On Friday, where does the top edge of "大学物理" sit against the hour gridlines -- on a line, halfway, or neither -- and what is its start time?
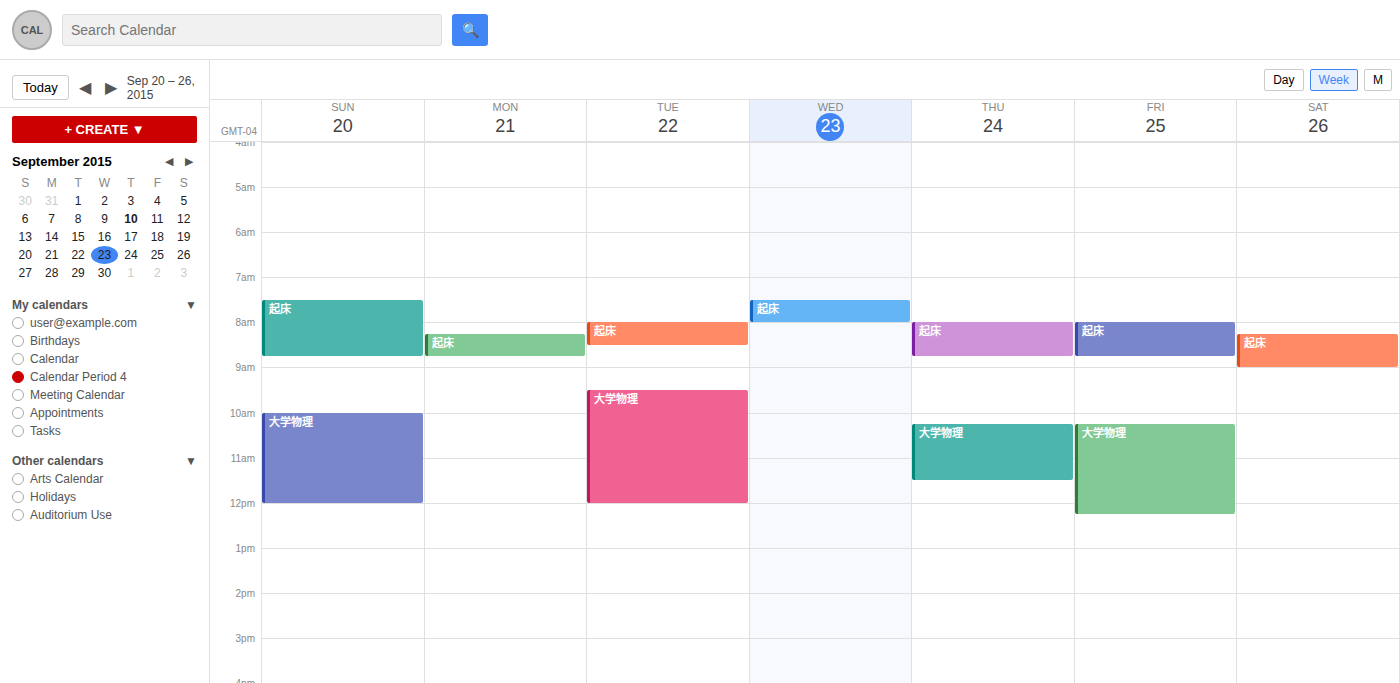
10:15 AM -- neither: a quarter of the way from the 10 AM line to the 11 AM line.